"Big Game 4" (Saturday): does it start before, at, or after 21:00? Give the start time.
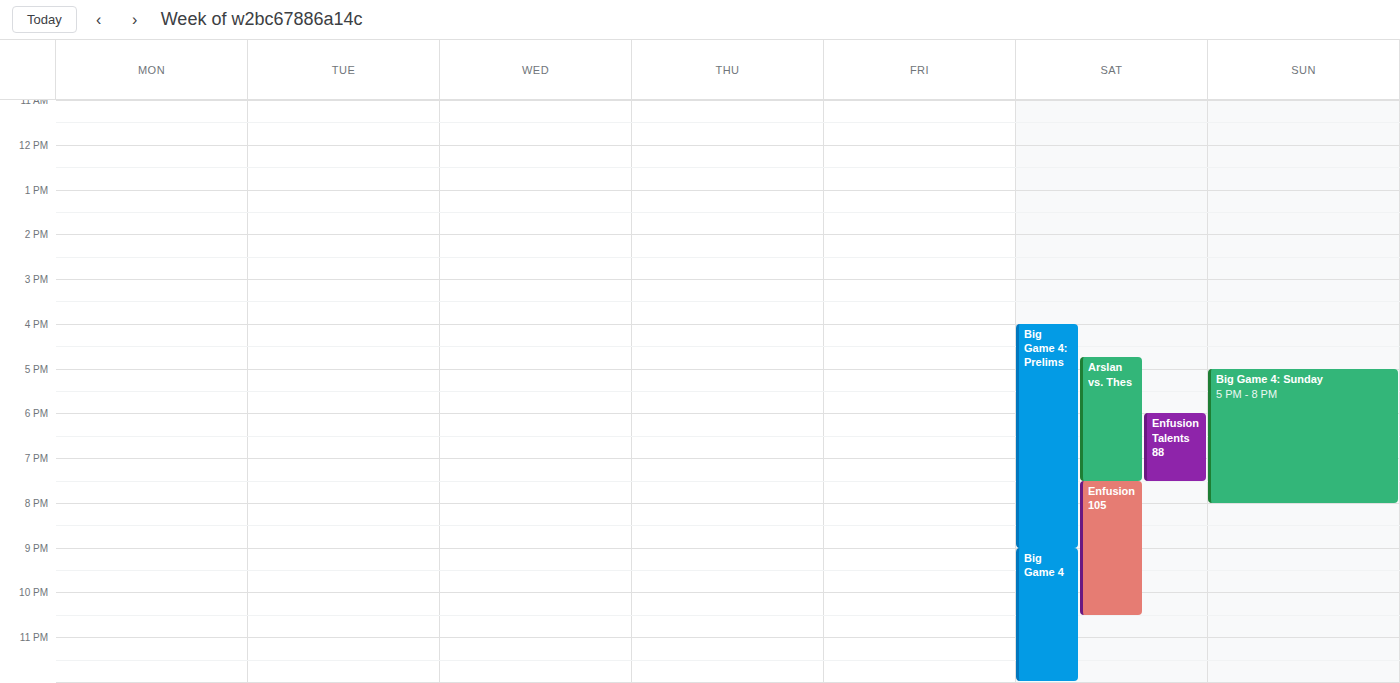
21:00 -- exactly at 21:00, on the 21:00 line.